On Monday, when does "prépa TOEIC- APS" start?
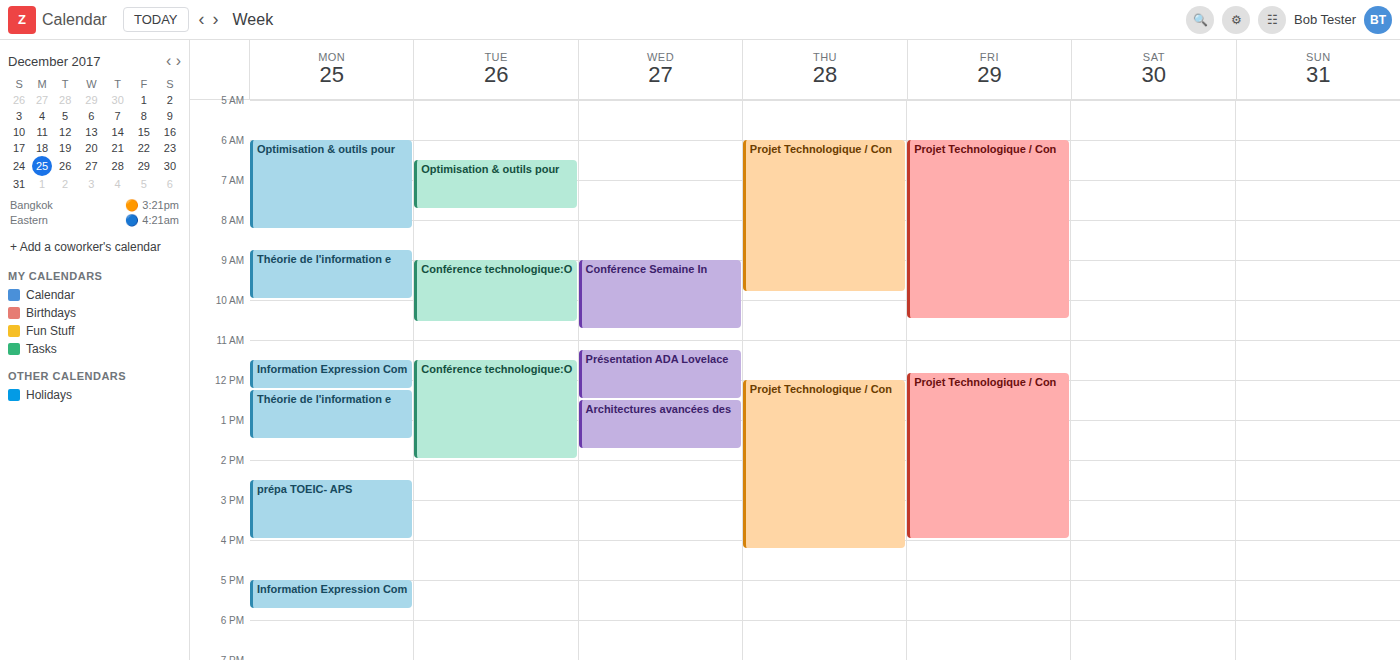
2:30 PM